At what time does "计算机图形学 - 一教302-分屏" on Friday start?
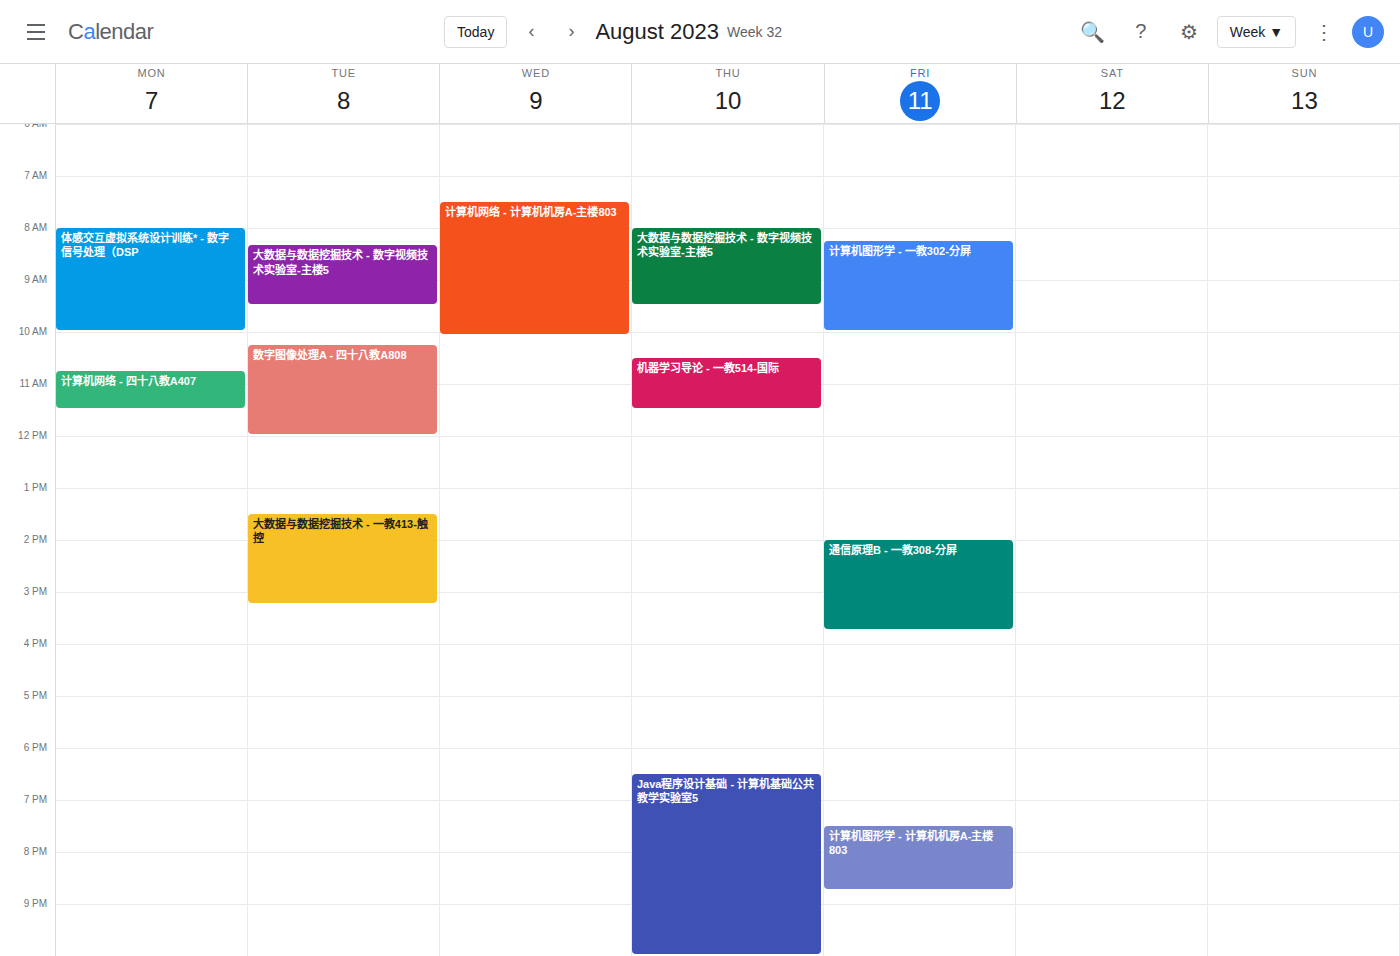
8:15 AM